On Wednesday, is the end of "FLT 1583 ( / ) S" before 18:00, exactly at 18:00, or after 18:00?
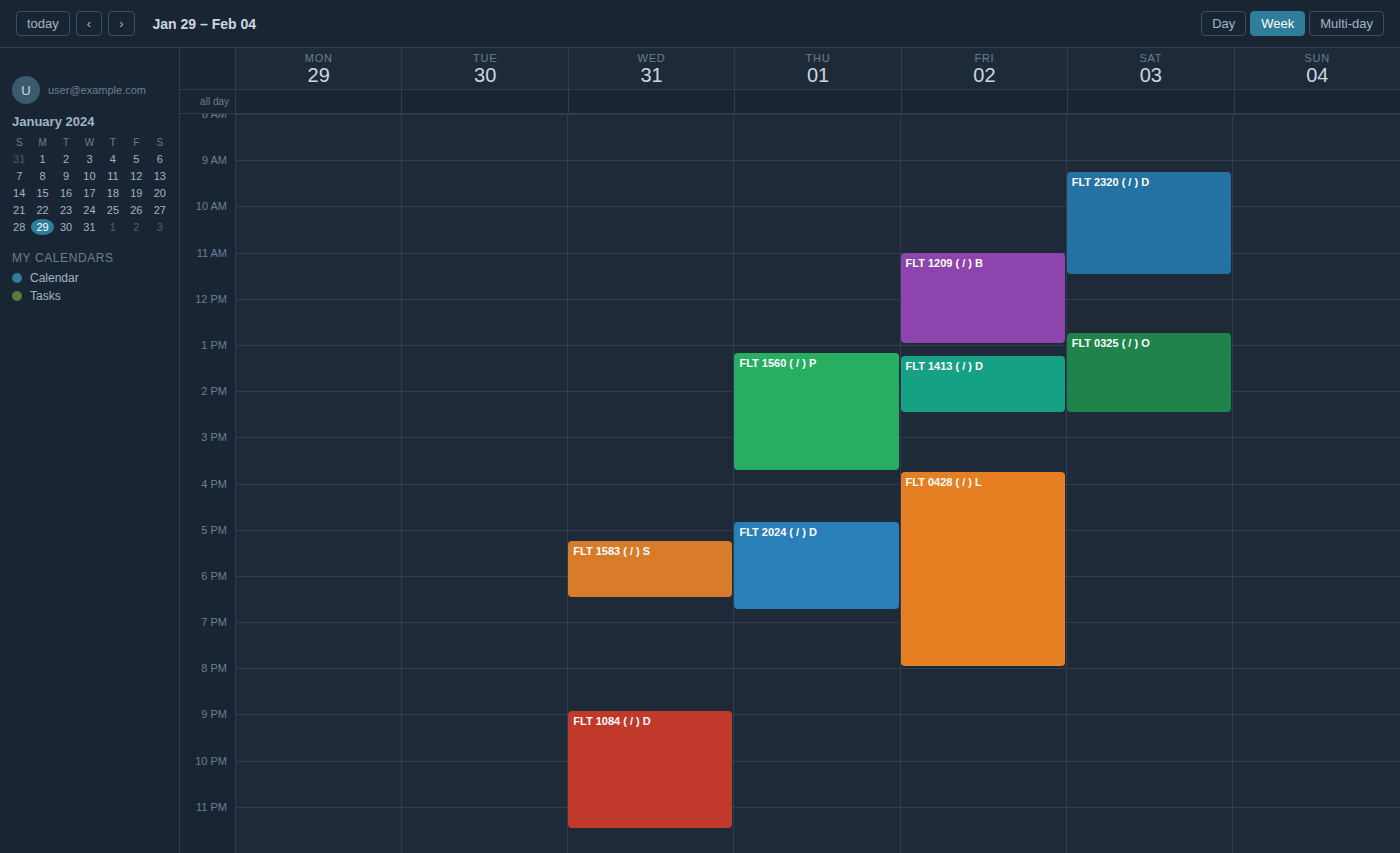
18:30 -- after 18:00, 30 minutes below the 18:00 line.